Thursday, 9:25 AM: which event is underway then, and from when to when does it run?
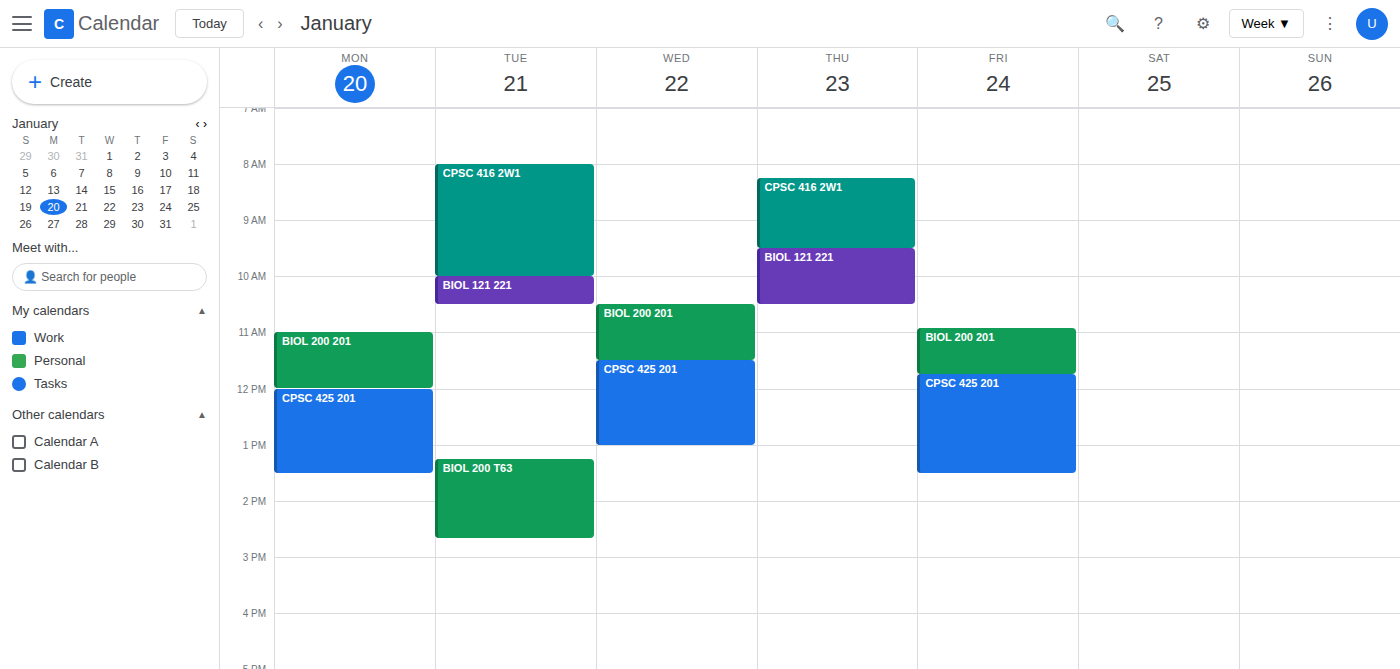
"CPSC 416 2W1", 8:15 AM to 9:30 AM